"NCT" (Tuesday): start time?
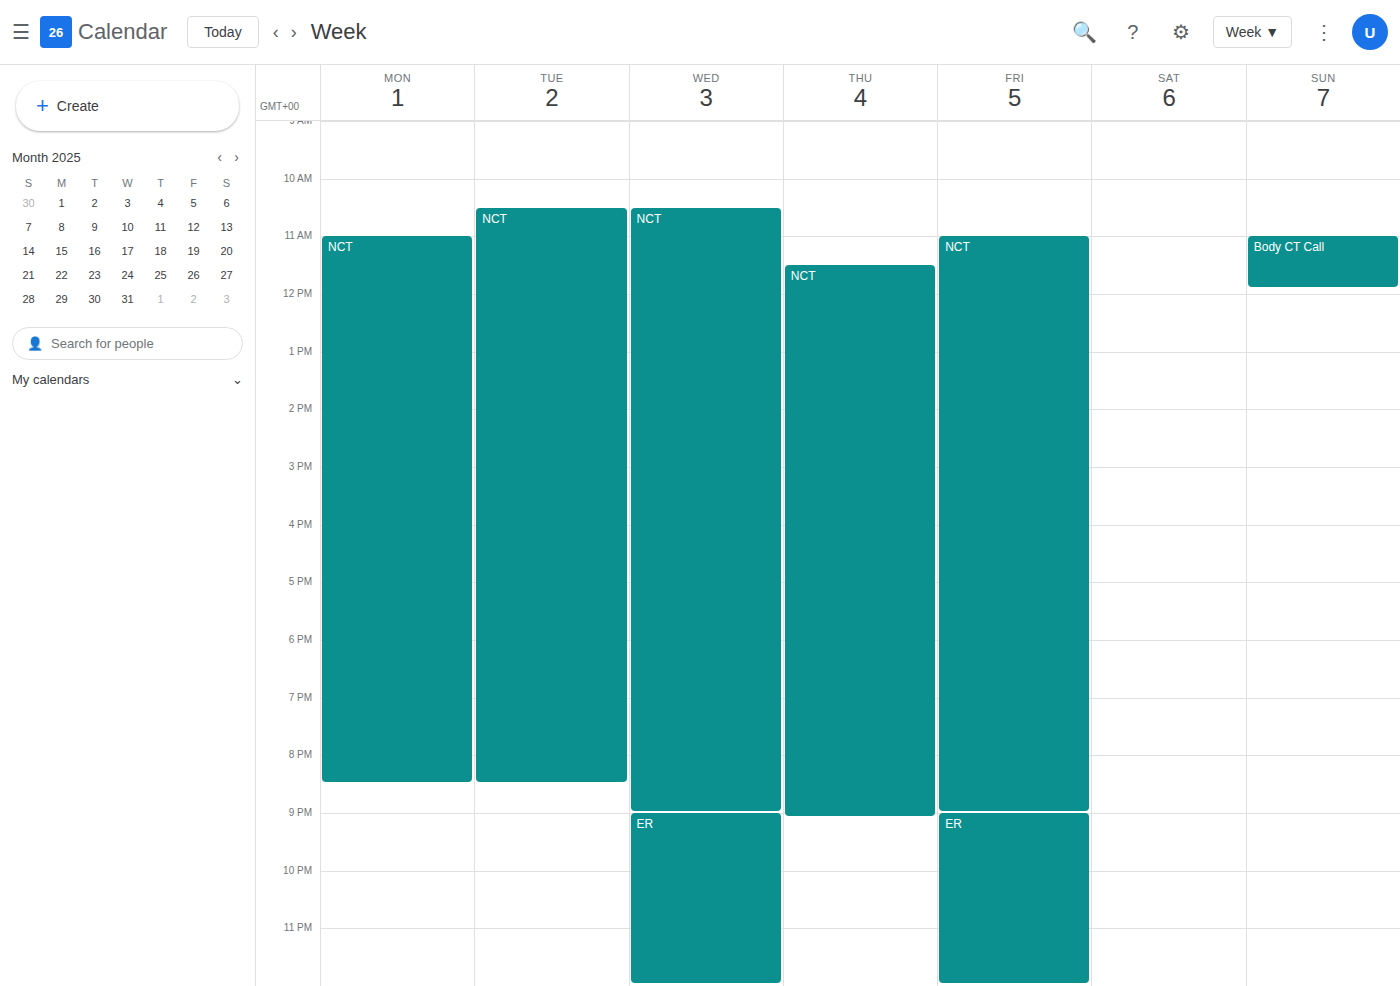
10:30 AM